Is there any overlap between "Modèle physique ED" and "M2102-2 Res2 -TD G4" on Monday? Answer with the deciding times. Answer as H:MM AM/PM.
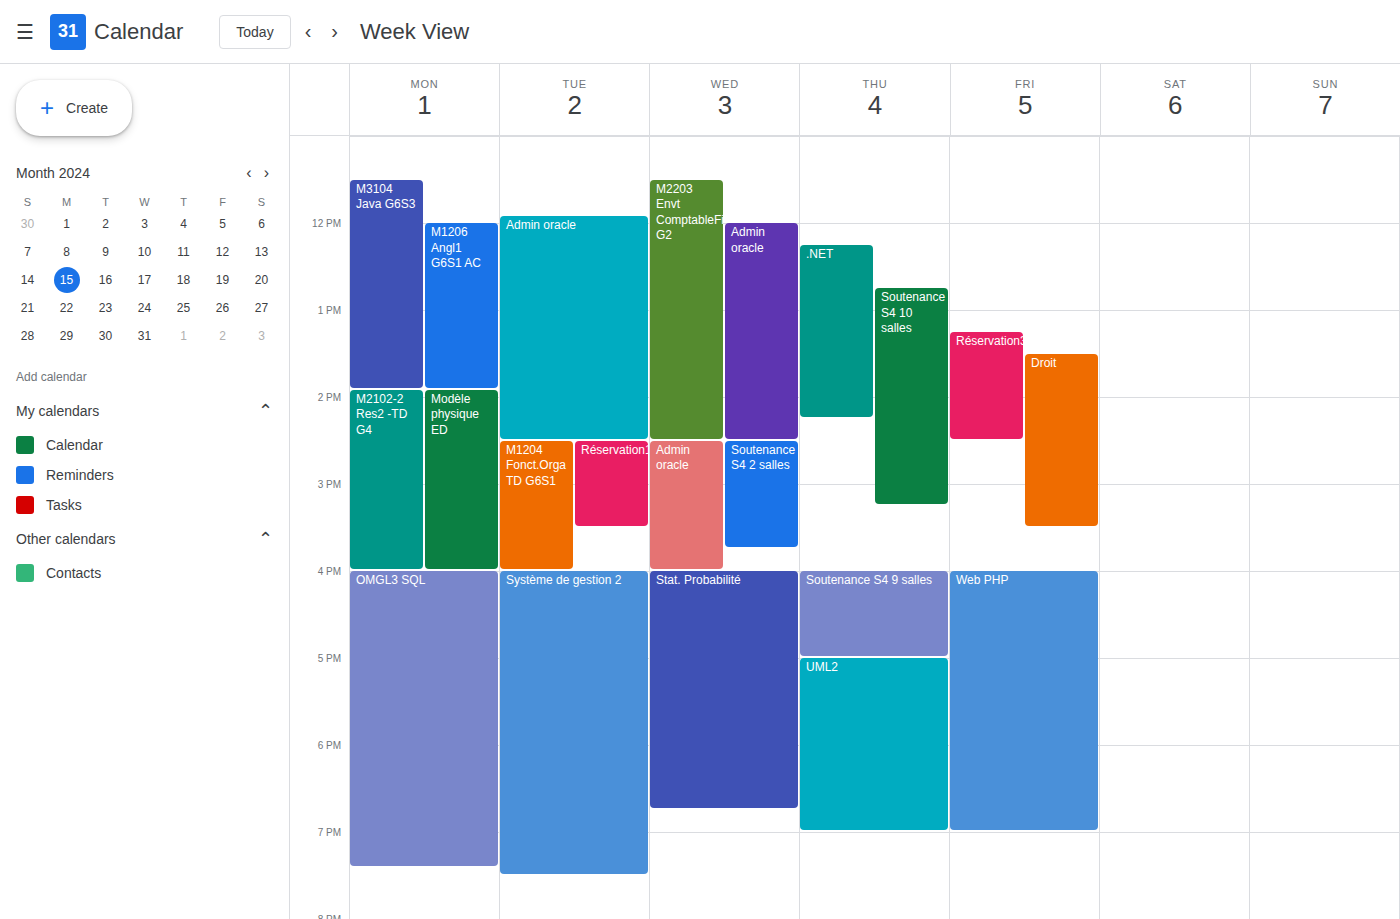
"M2102-2 Res2 -TD G4" runs 1:55 PM to 4:00 PM, inside "Modèle physique ED" -- they overlap.